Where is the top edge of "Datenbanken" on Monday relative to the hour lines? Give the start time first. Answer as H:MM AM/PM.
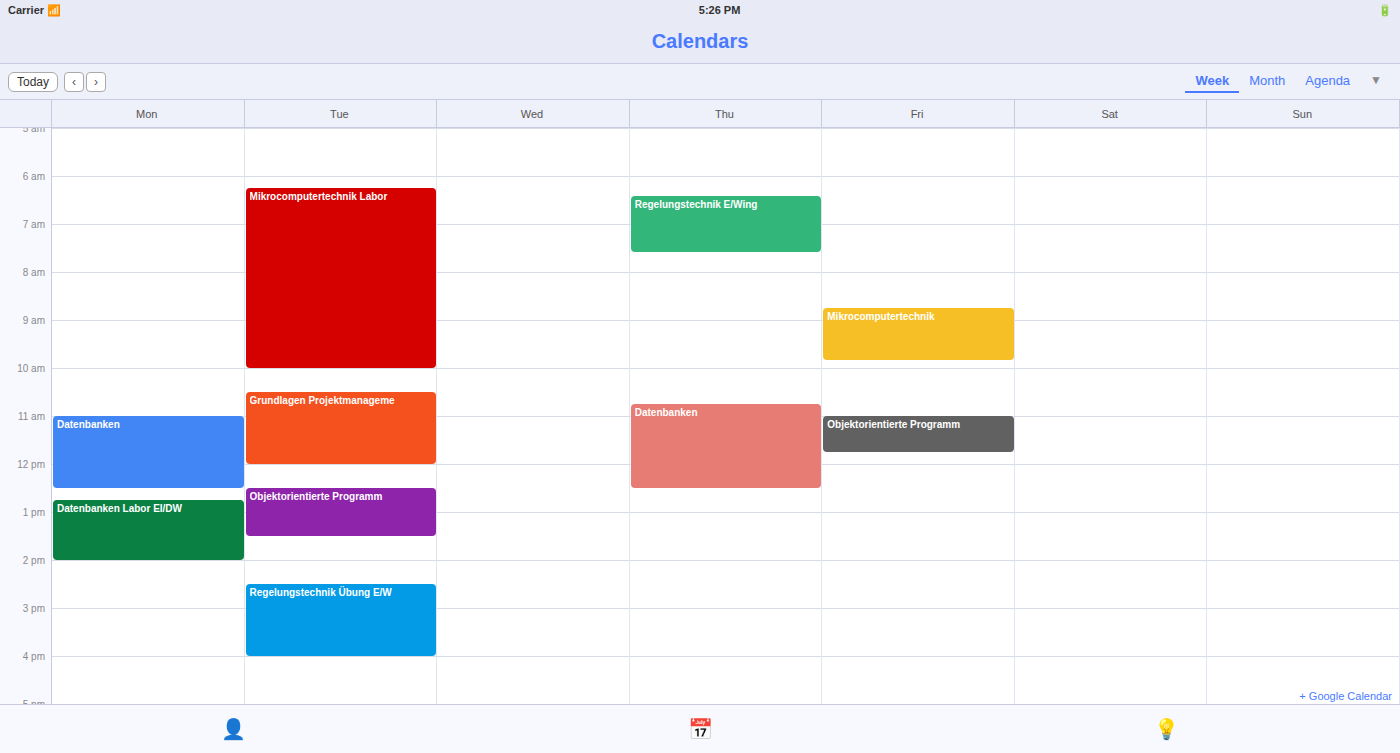
11:00 AM -- exactly on the 11 AM line.